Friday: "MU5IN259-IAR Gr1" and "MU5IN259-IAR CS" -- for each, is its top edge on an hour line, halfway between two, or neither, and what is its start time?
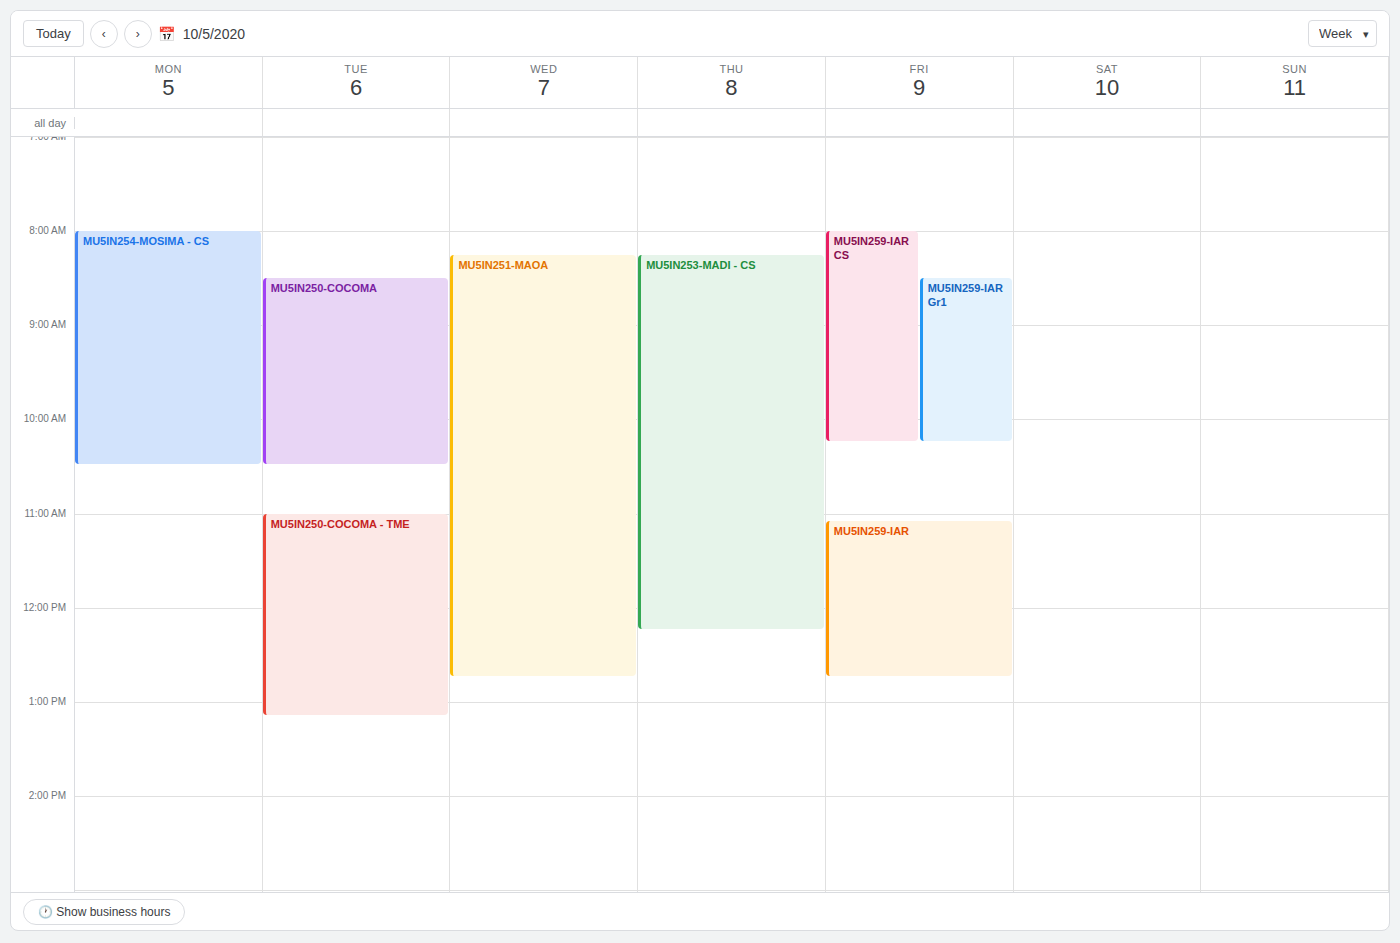
"MU5IN259-IAR Gr1": 8:30 AM, halfway between the 8 AM and 9 AM lines. "MU5IN259-IAR CS": 8:00 AM, exactly on the 8 AM line.